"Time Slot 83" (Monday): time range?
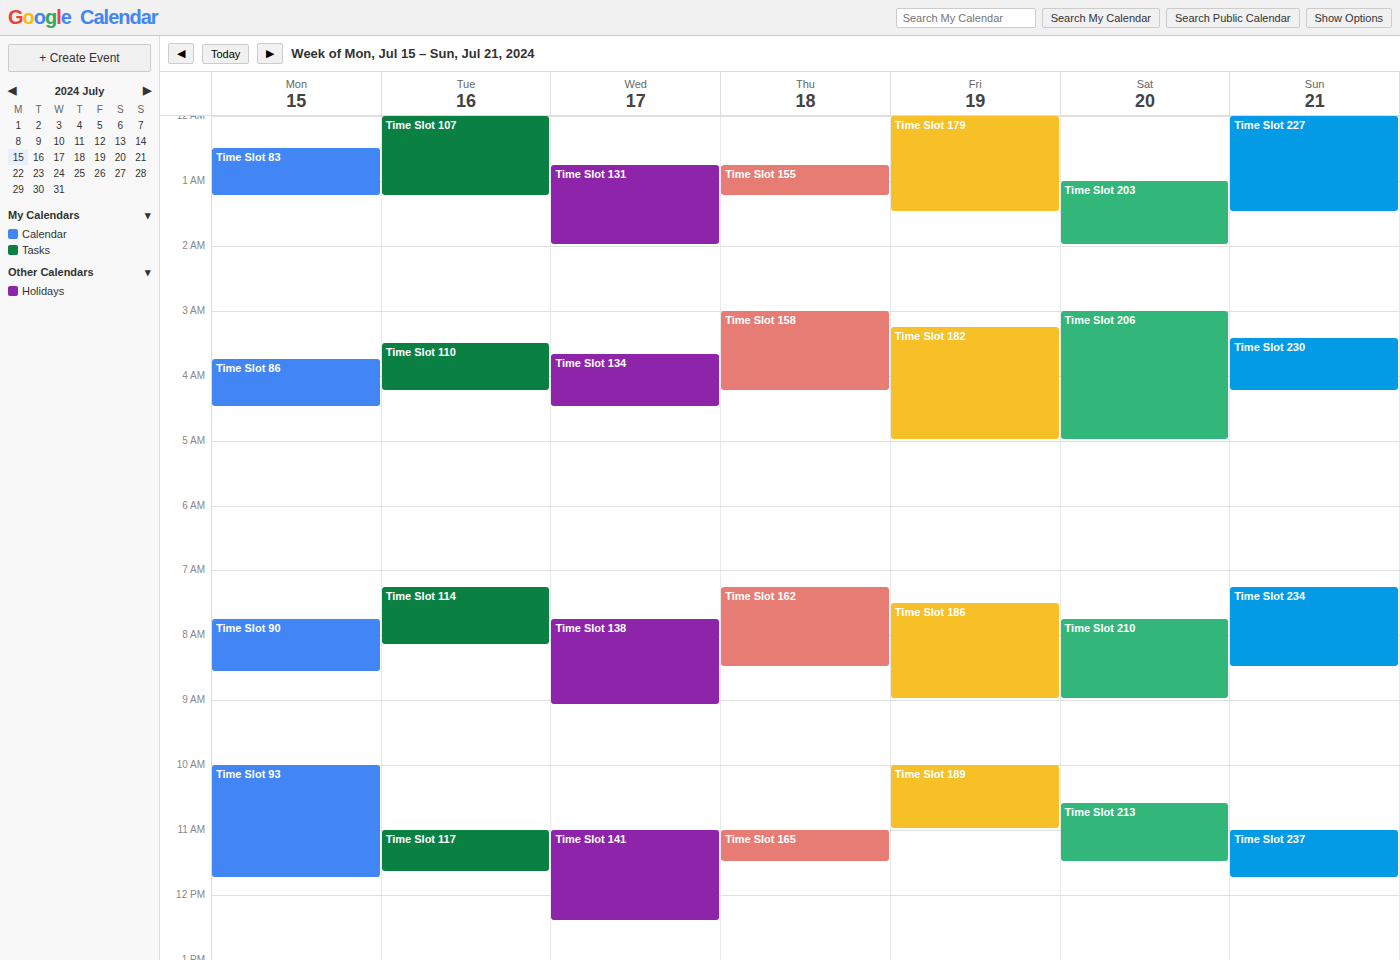
12:30 AM to 1:15 AM